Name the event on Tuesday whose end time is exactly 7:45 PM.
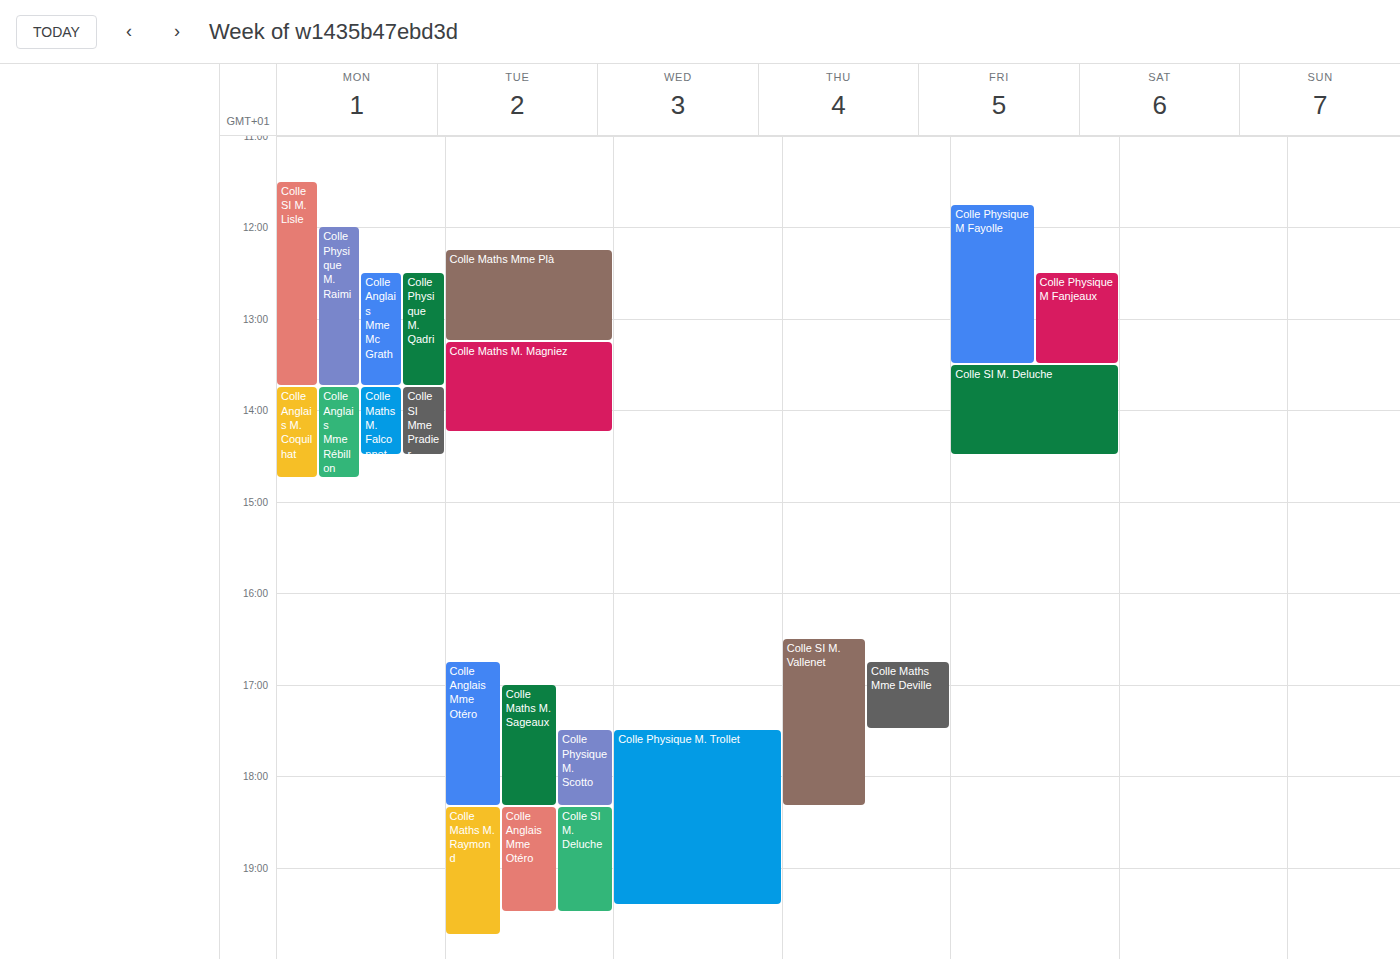
"Colle Maths M. Raymond"